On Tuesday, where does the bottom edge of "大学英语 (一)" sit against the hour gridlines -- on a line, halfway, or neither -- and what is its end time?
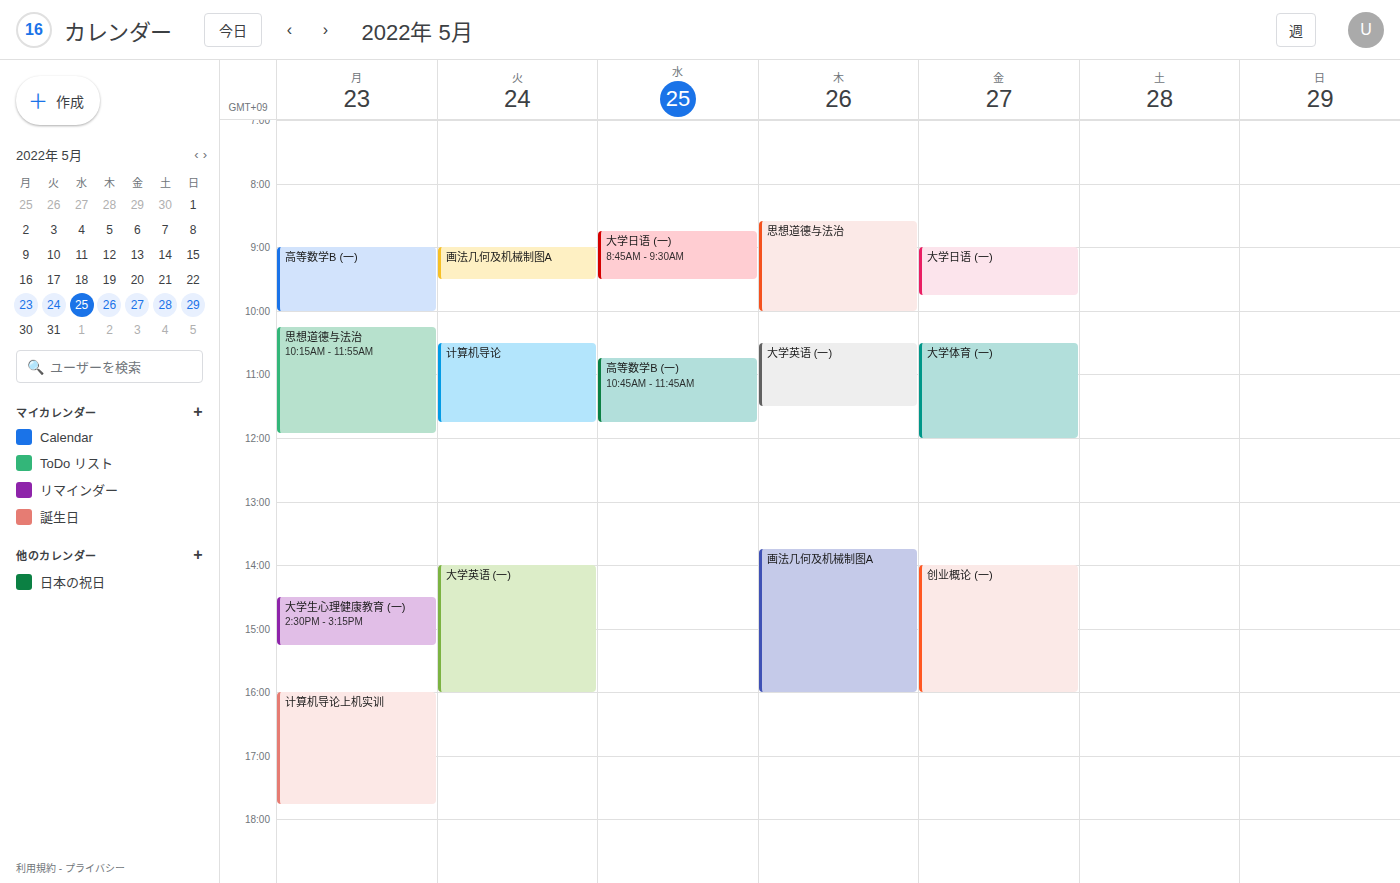
4:00 PM -- exactly on the 4 PM line.